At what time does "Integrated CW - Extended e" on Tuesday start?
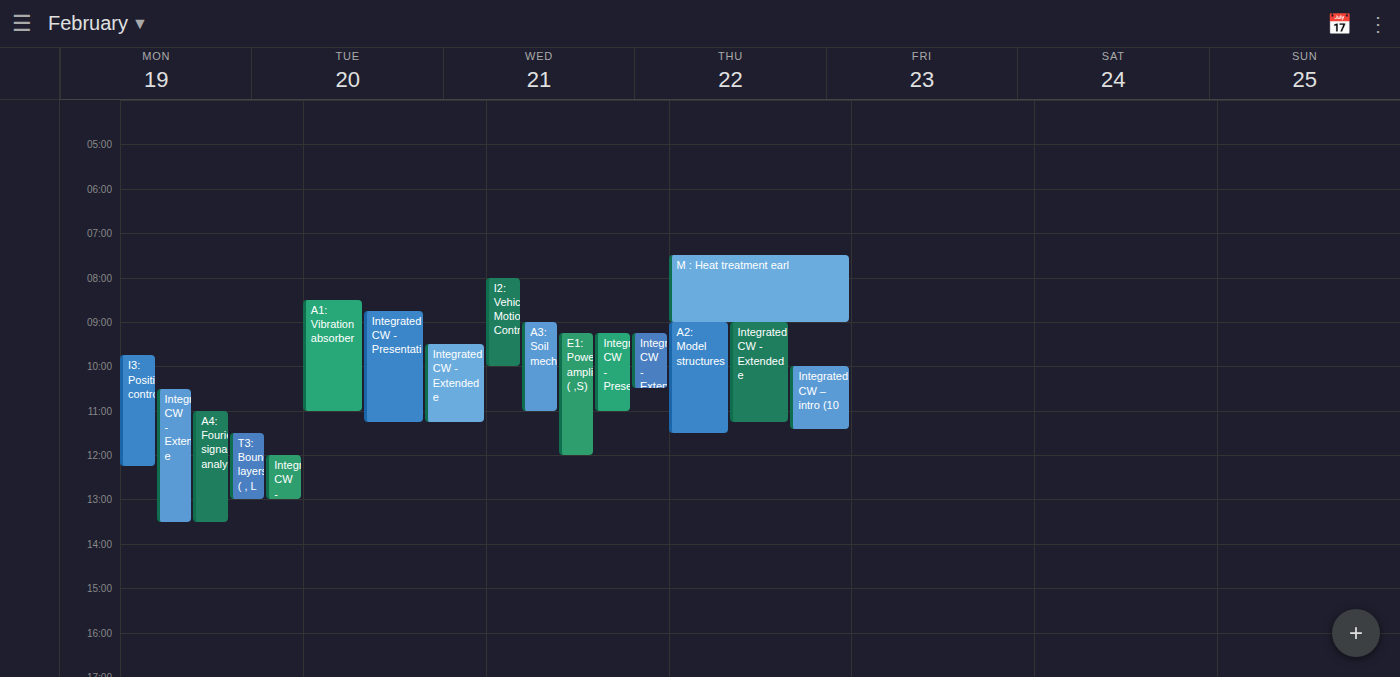
9:30 AM